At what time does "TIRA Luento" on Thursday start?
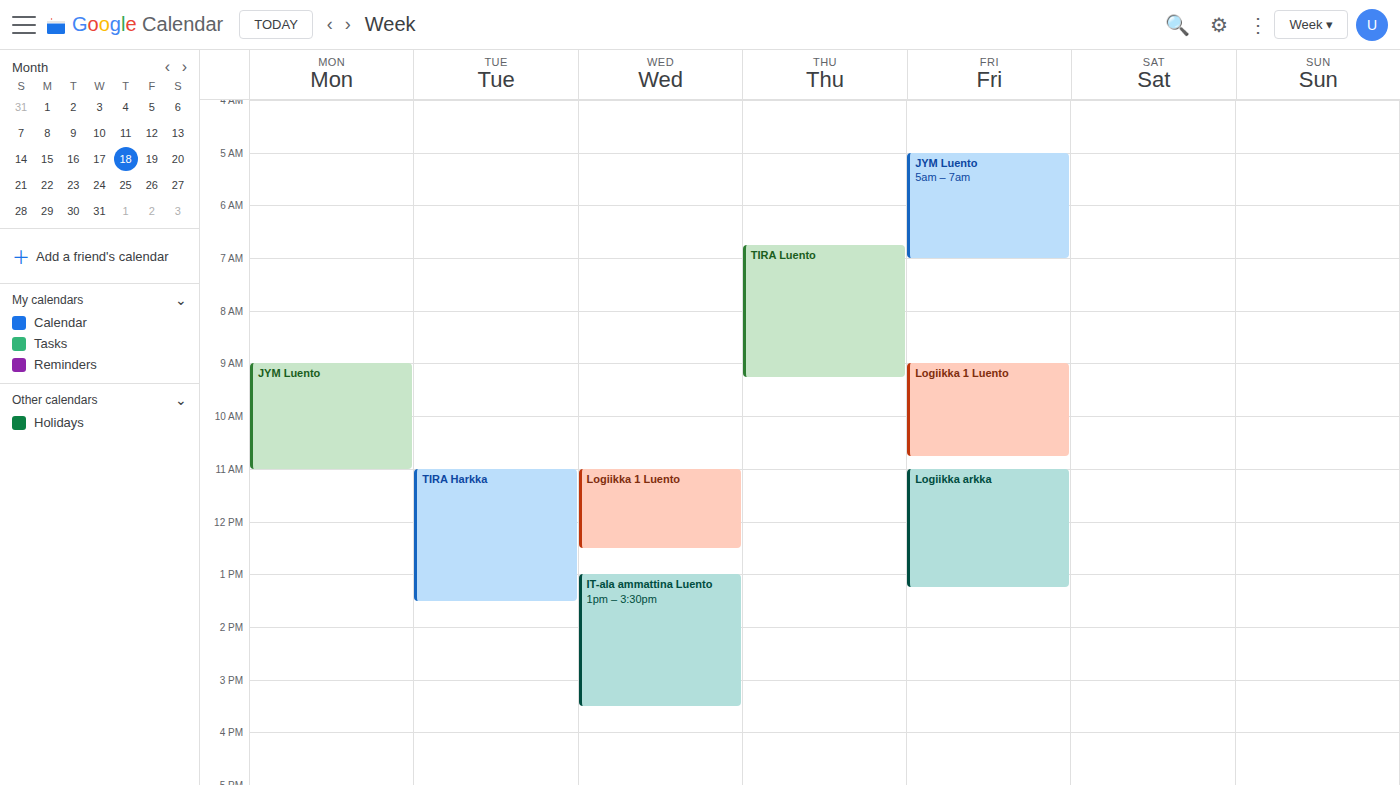
6:45 AM